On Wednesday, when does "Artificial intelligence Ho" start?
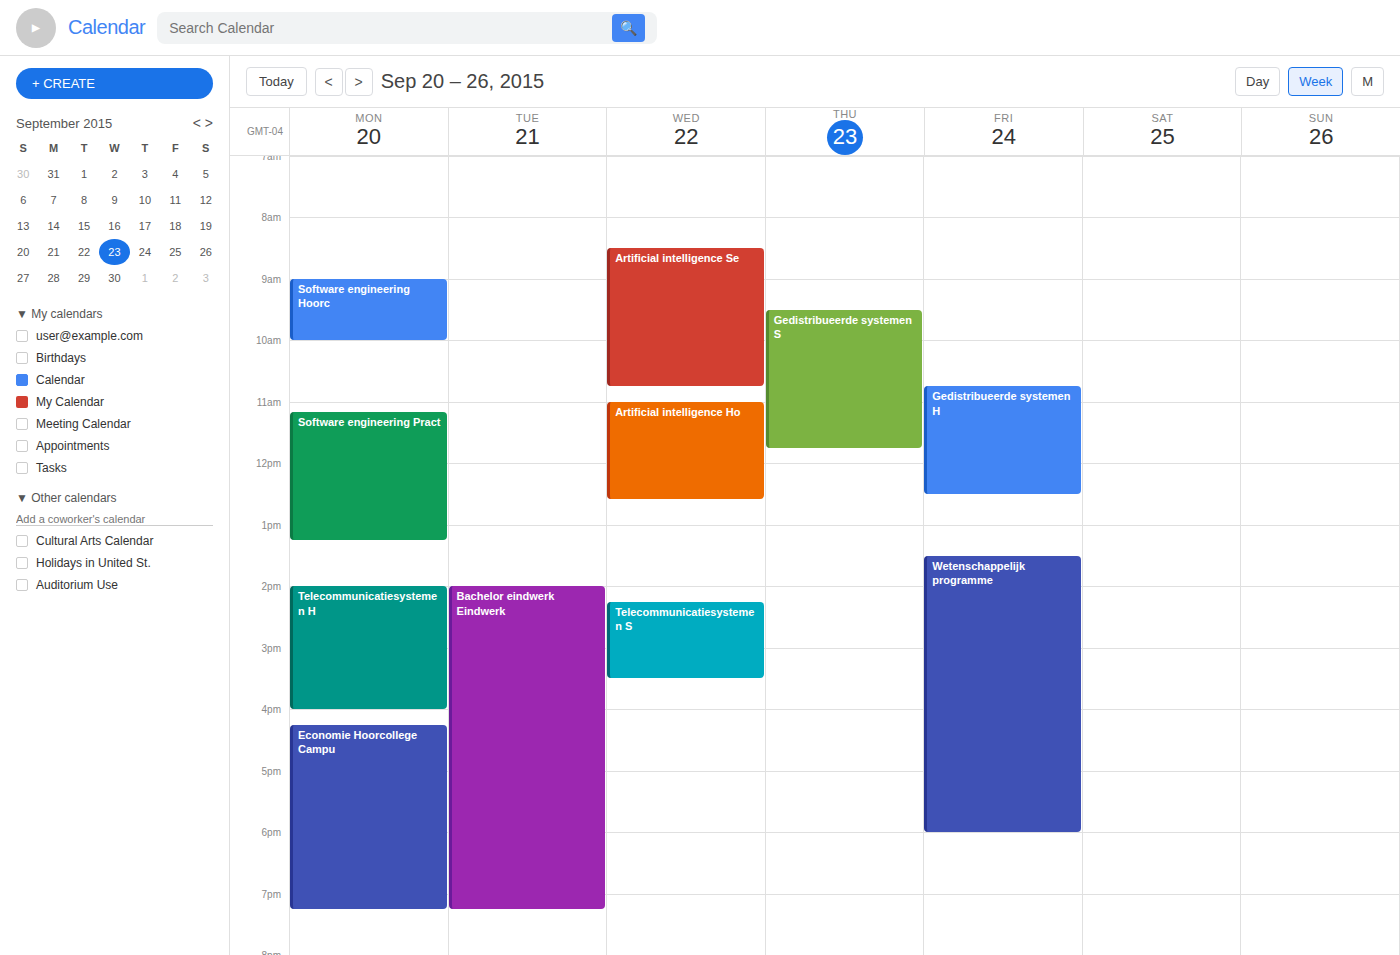
11:00 AM